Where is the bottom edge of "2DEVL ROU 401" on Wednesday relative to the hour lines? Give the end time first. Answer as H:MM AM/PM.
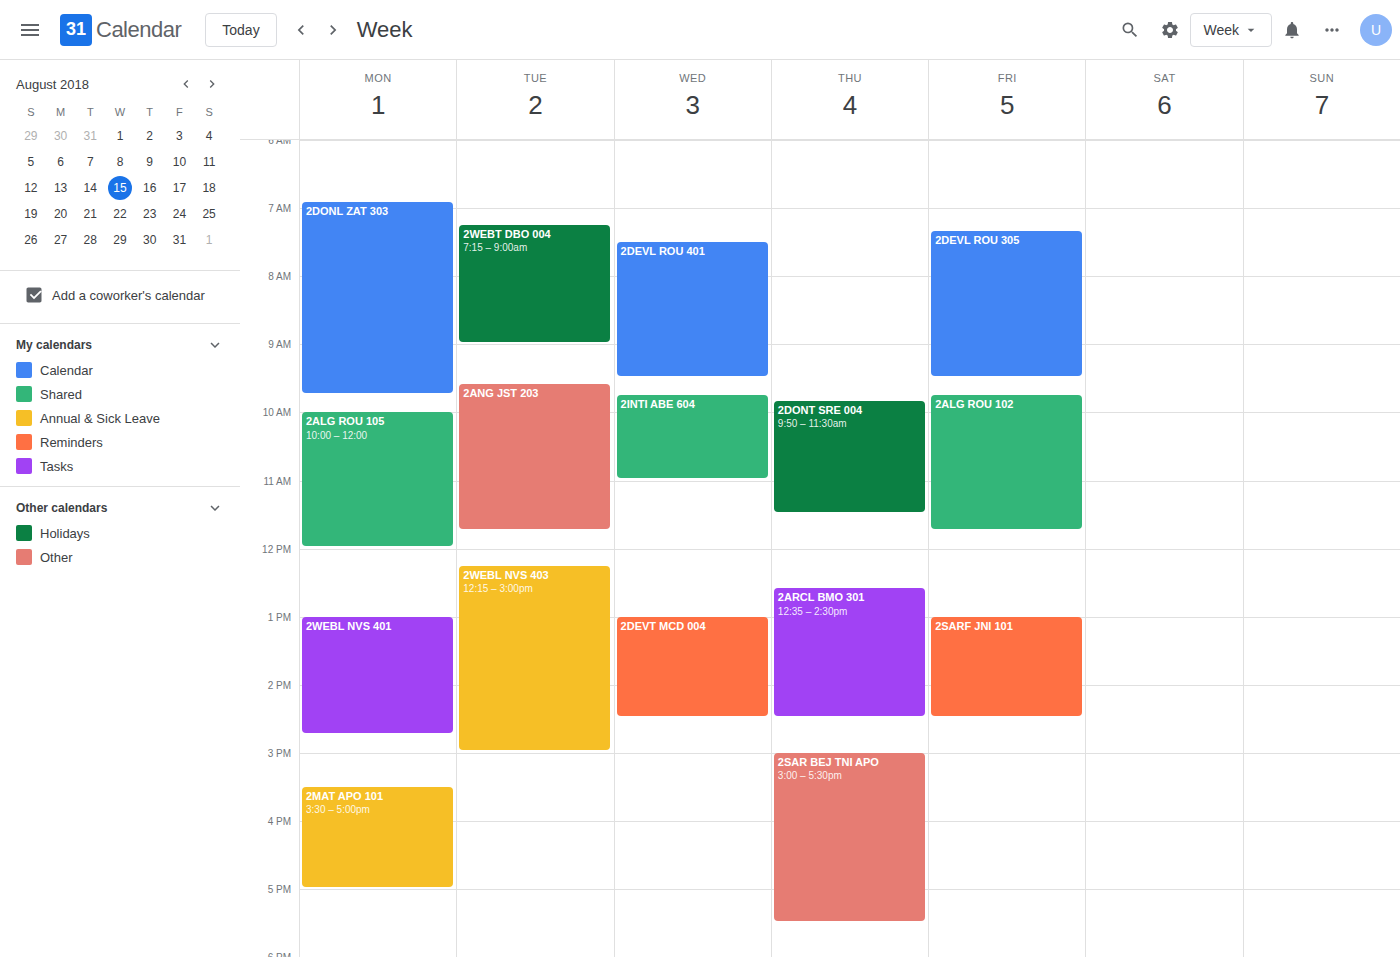
9:30 AM -- halfway between the 9 AM and 10 AM lines.